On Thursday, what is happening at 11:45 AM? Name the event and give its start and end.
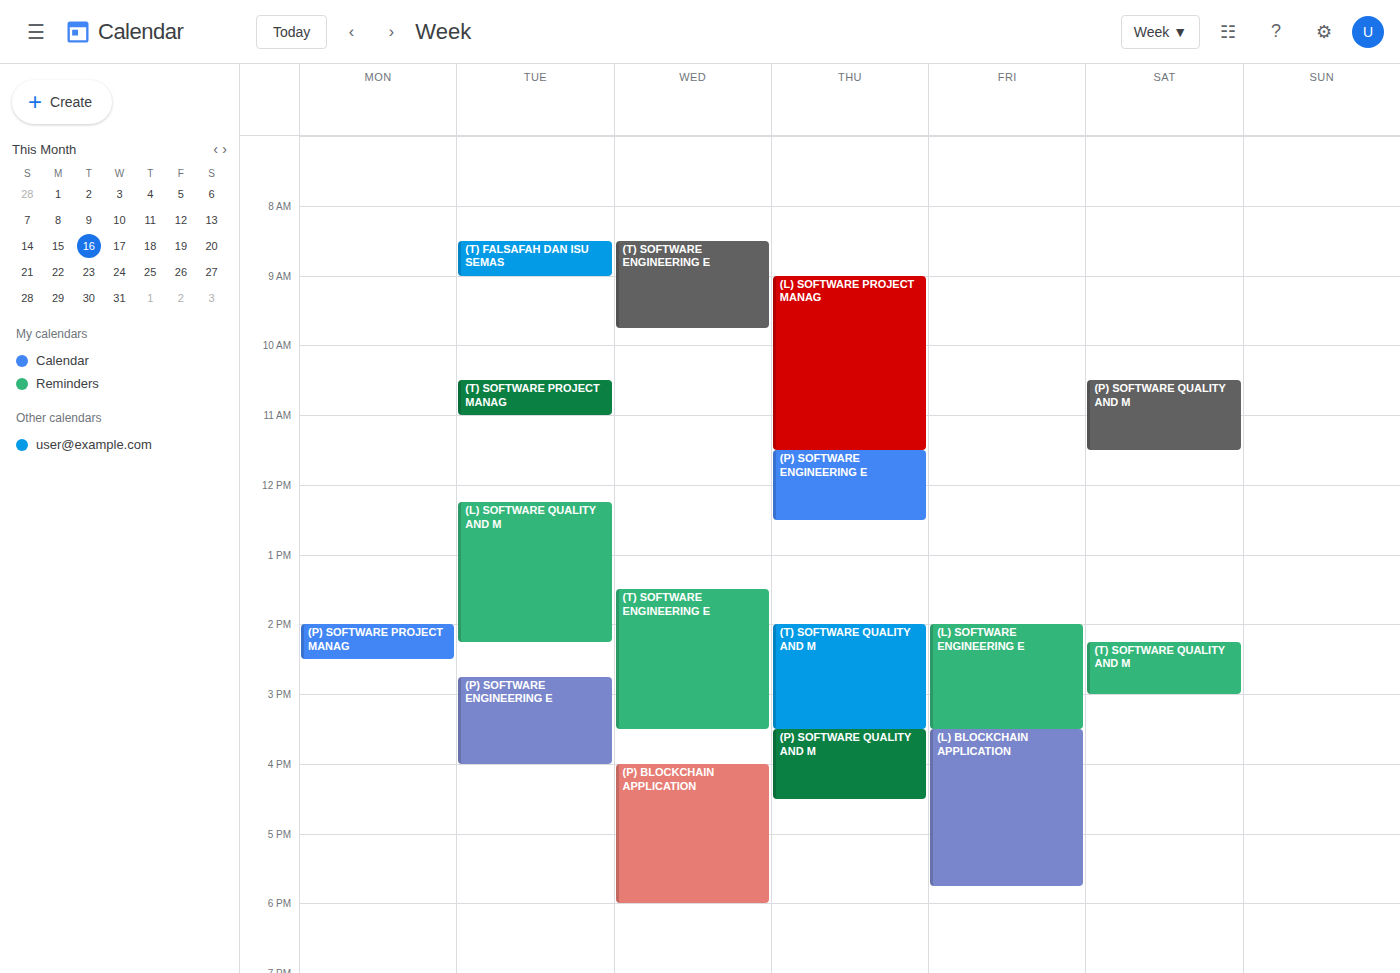
"(P) SOFTWARE ENGINEERING E", 11:30 AM to 12:30 PM